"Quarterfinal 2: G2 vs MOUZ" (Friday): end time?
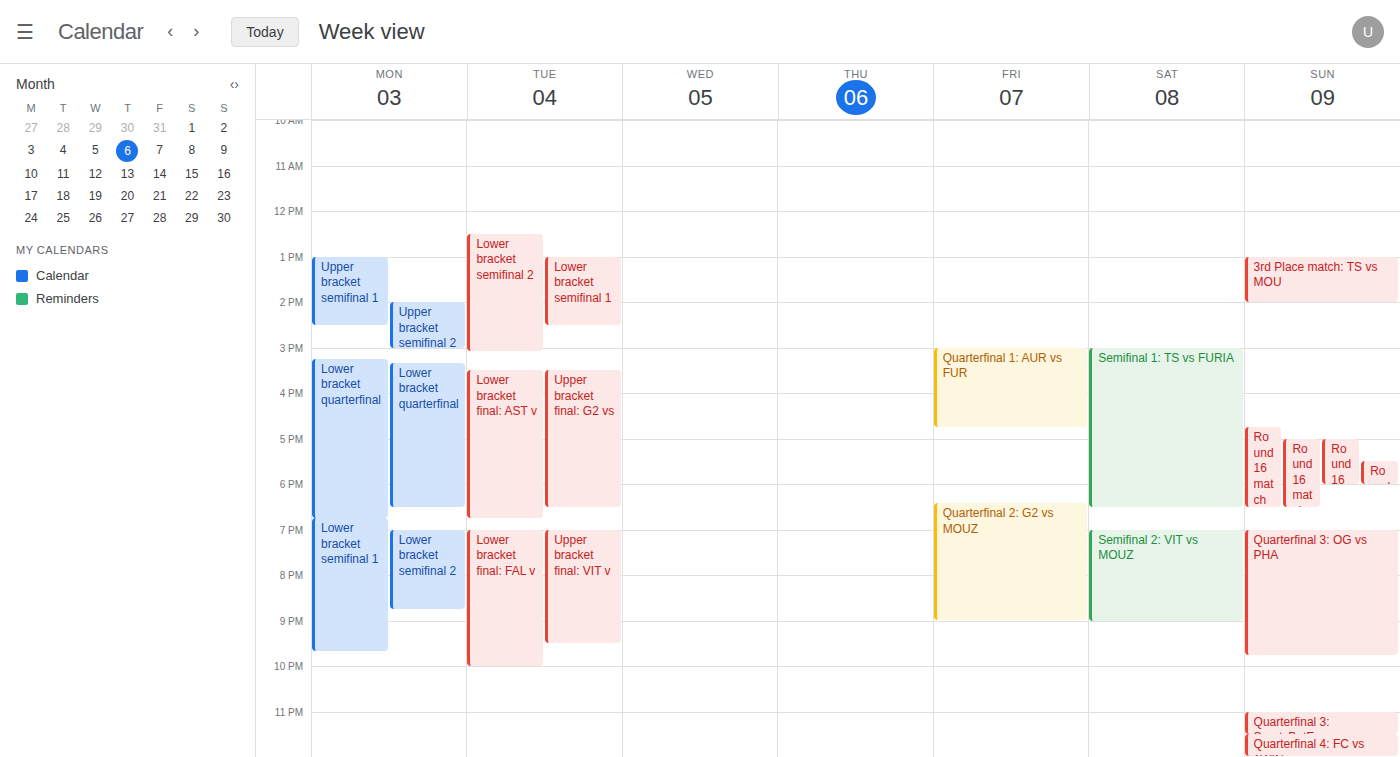
9:00 PM